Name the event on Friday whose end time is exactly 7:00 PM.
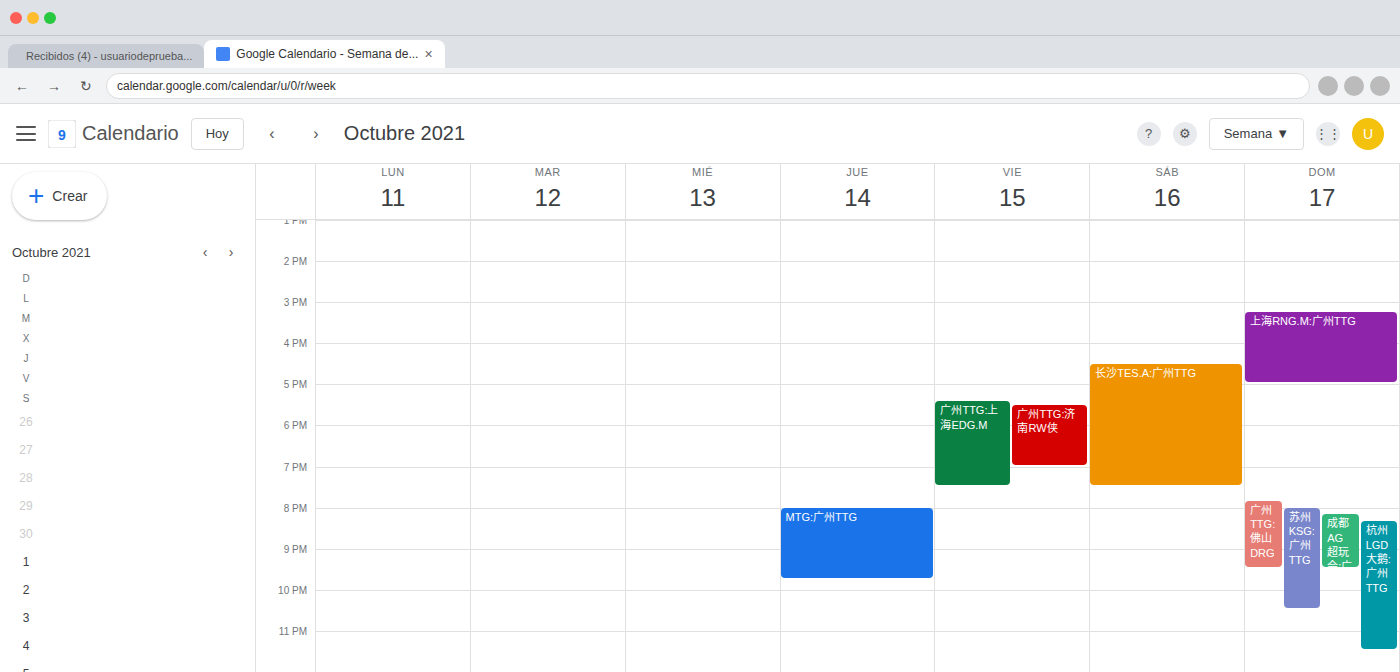
"广州TTG:济南RW侠"